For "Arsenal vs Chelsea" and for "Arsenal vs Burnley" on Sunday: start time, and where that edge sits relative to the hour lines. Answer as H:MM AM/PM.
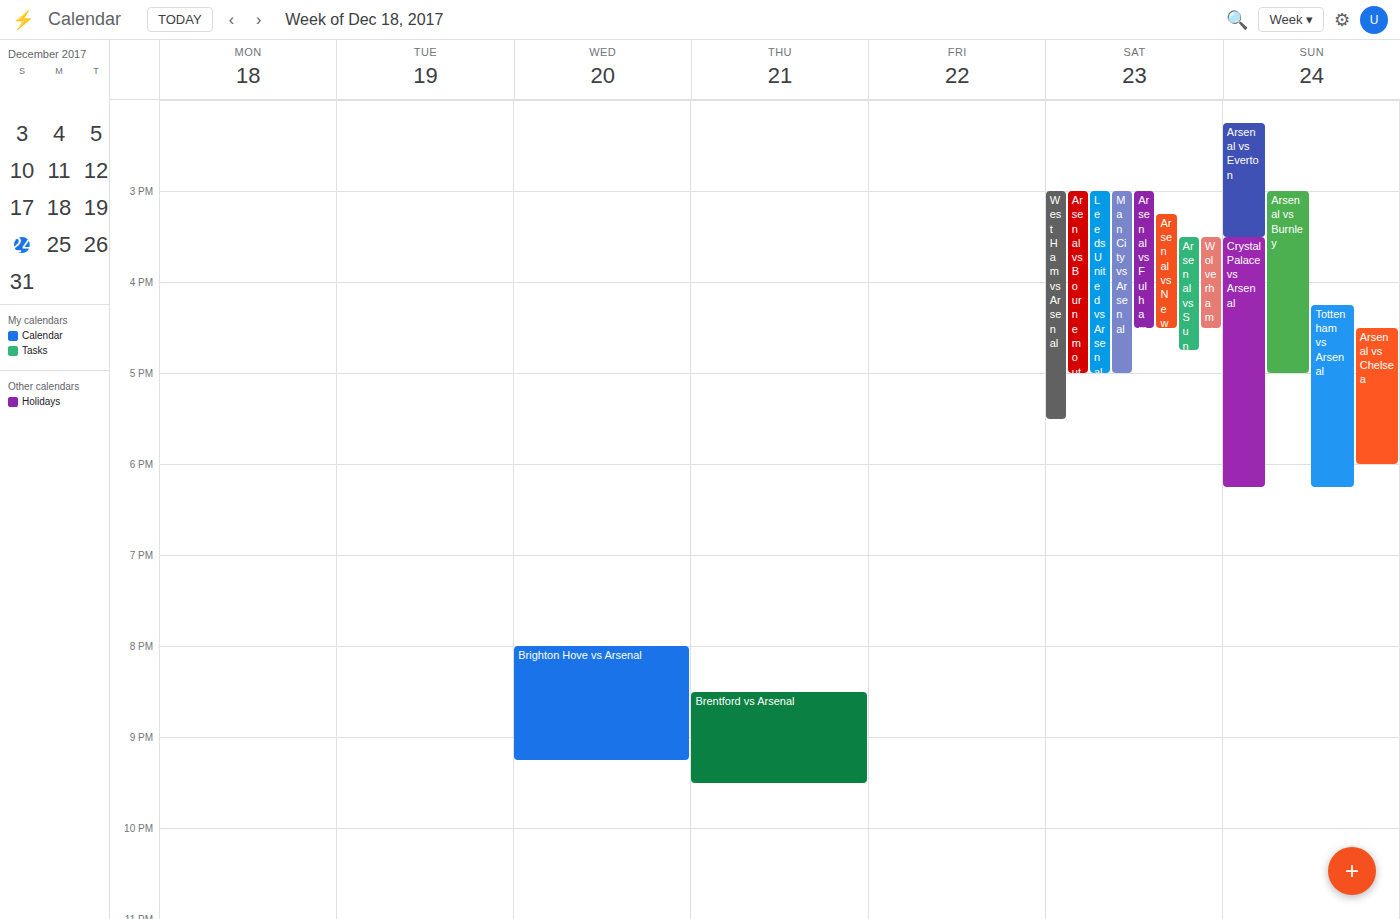
"Arsenal vs Chelsea": 4:30 PM, halfway between the 4 PM and 5 PM lines. "Arsenal vs Burnley": 3:00 PM, exactly on the 3 PM line.